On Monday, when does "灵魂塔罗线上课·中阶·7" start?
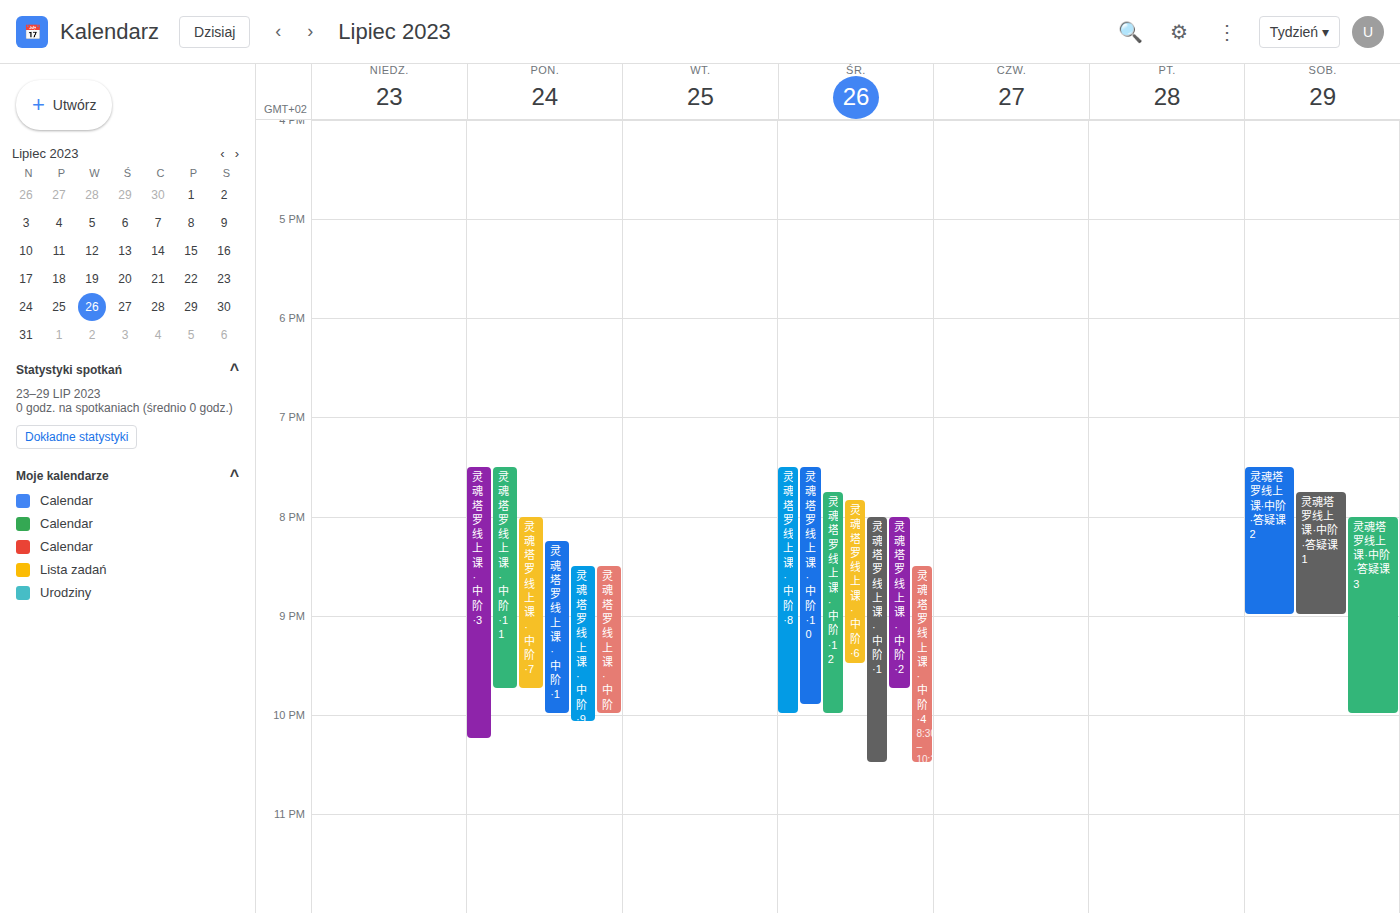
8:00 PM